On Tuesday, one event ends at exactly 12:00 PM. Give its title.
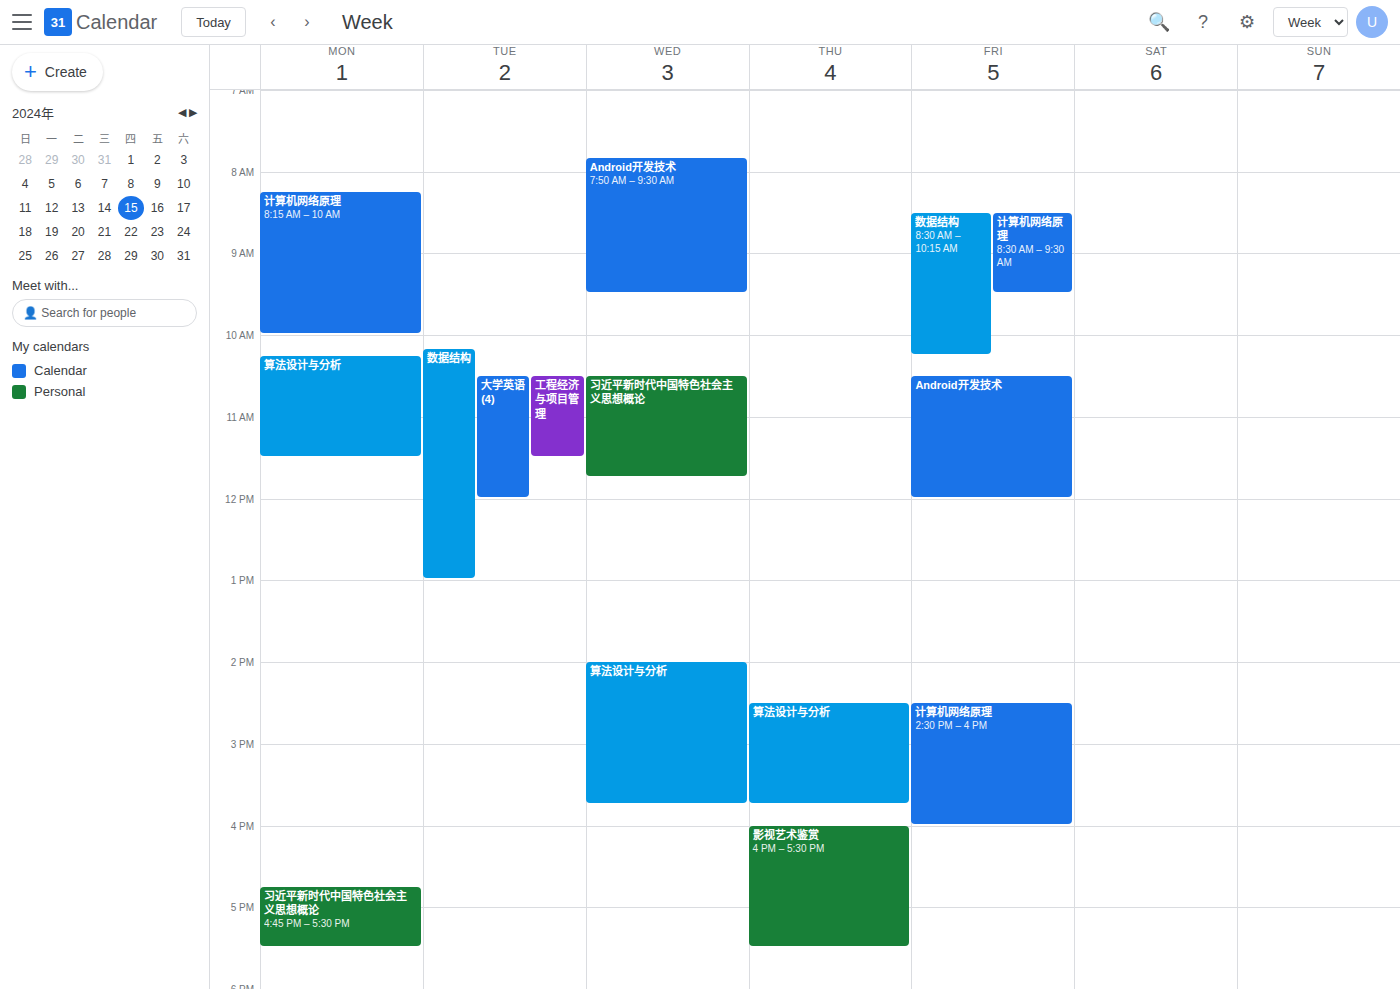
"大学英语(4)"